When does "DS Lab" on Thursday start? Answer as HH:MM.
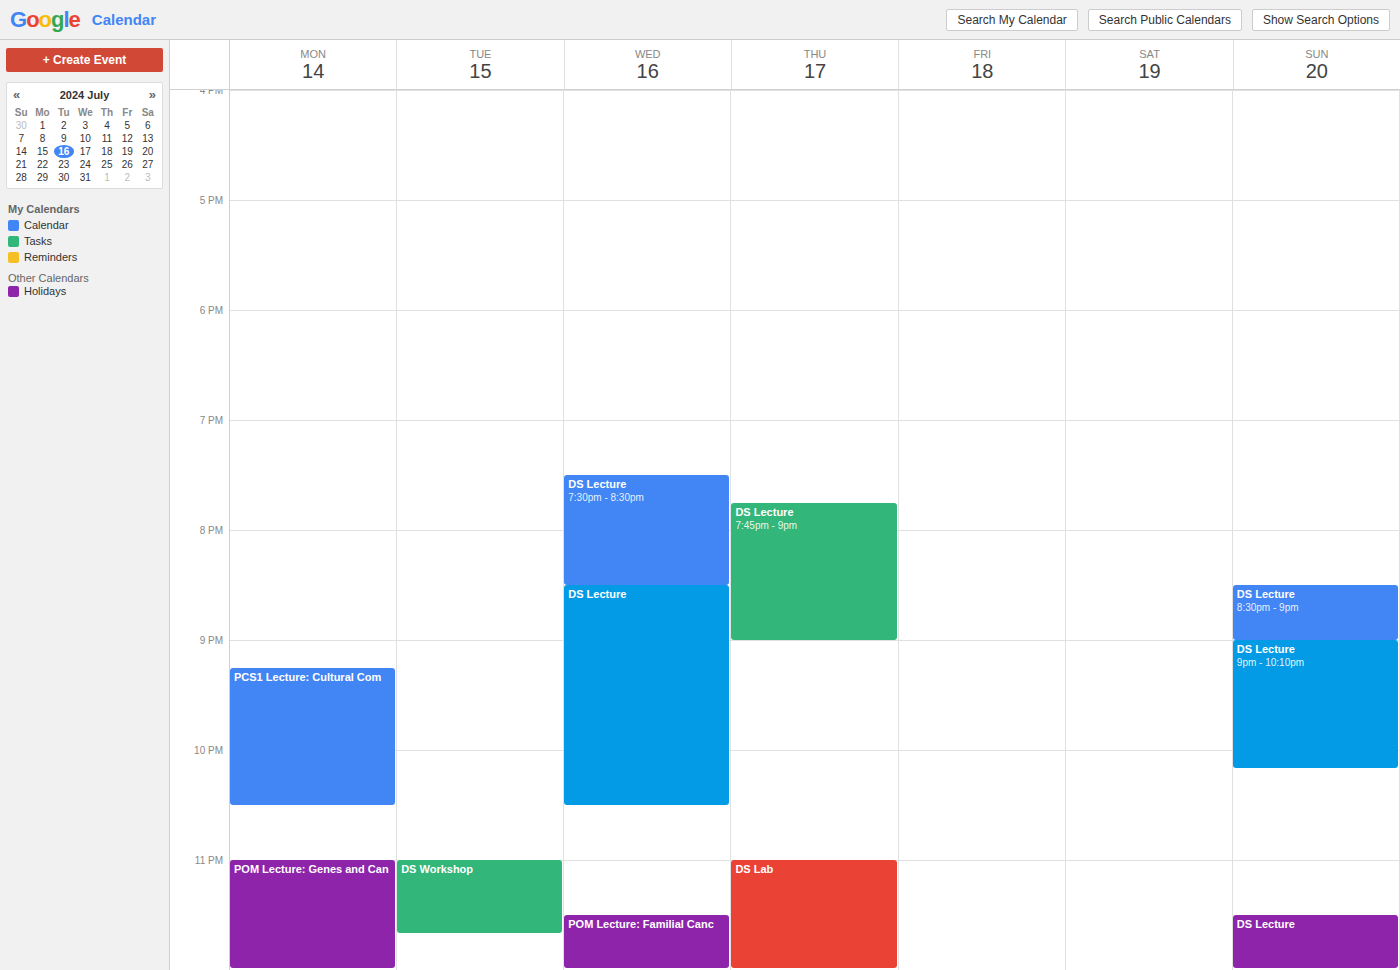
23:00